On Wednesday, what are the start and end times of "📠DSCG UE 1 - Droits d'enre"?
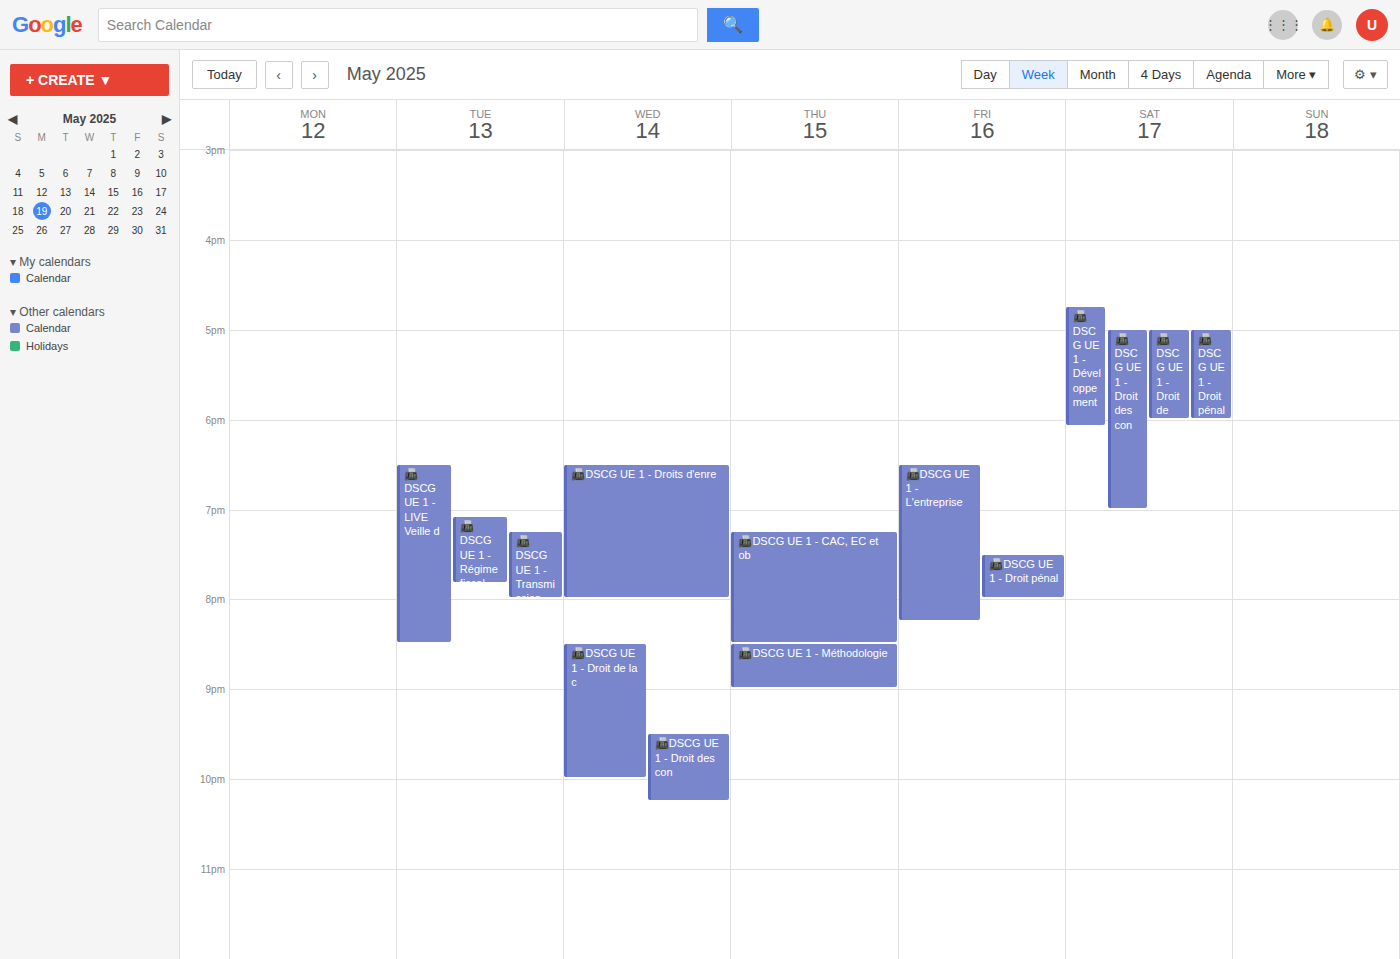
6:30 PM to 8:00 PM